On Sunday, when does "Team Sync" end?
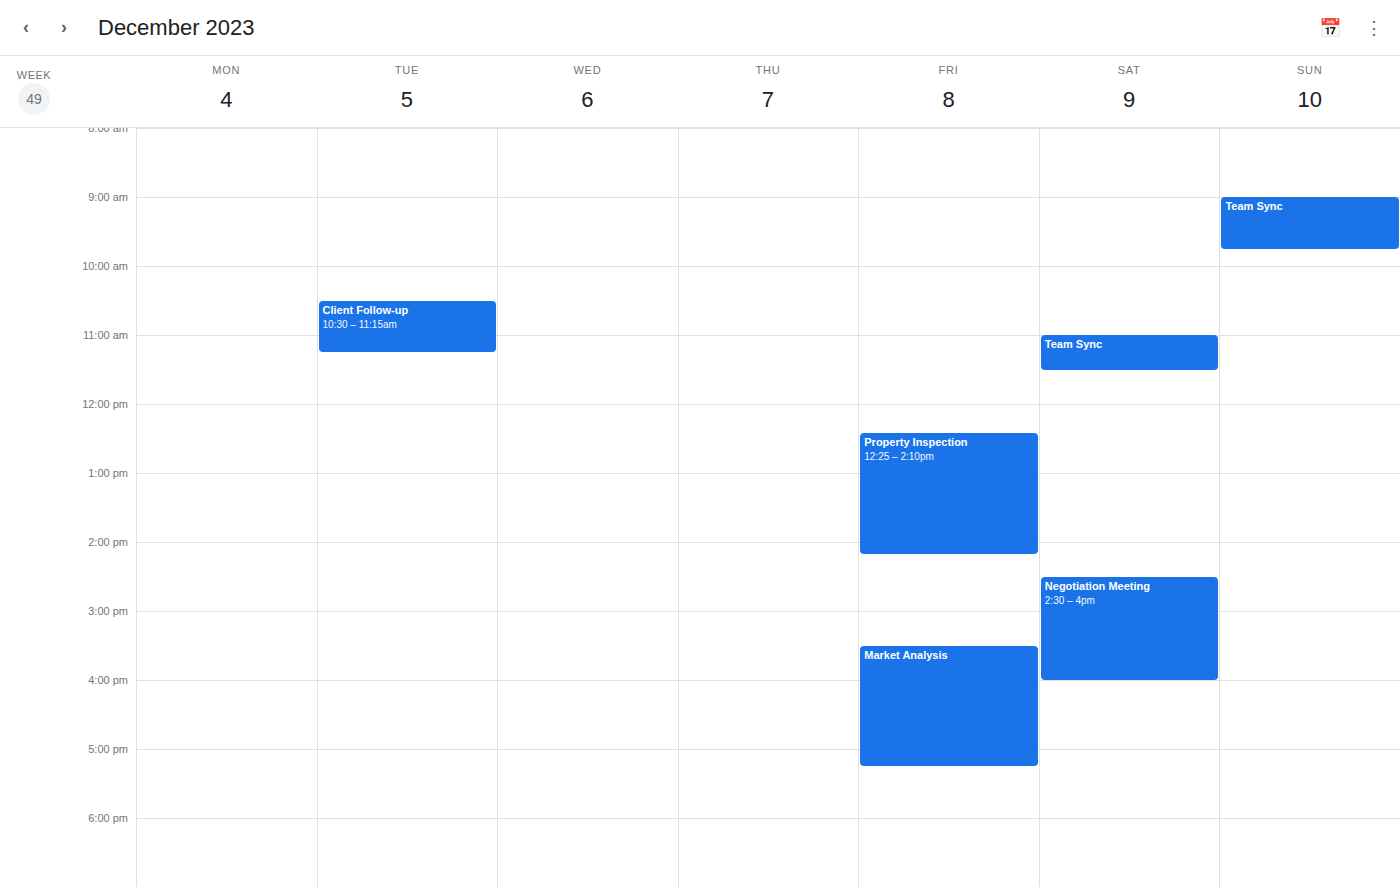
9:45 AM